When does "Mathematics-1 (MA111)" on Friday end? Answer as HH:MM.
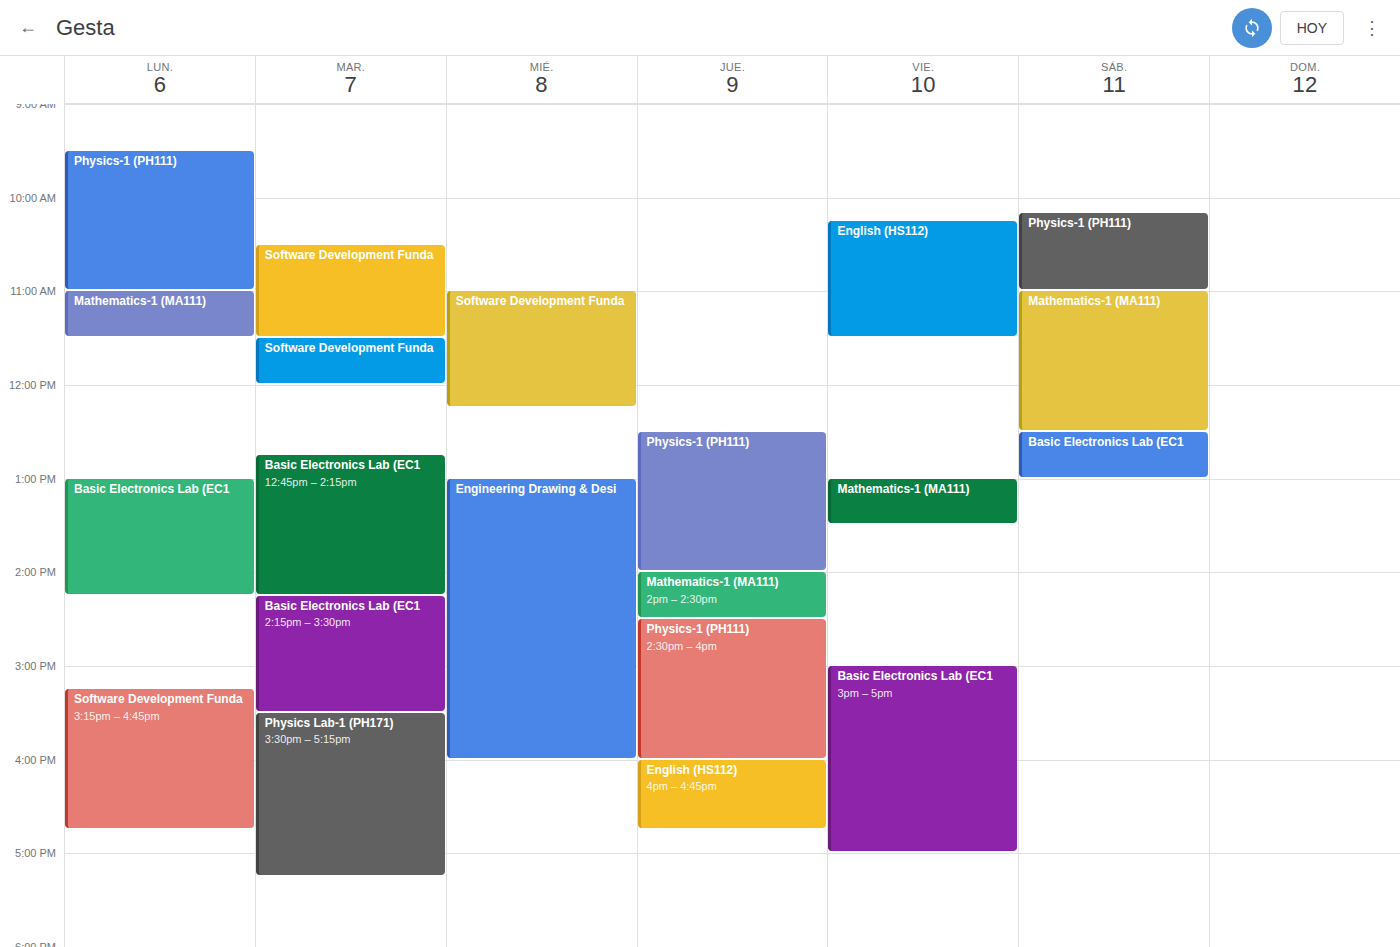
13:30